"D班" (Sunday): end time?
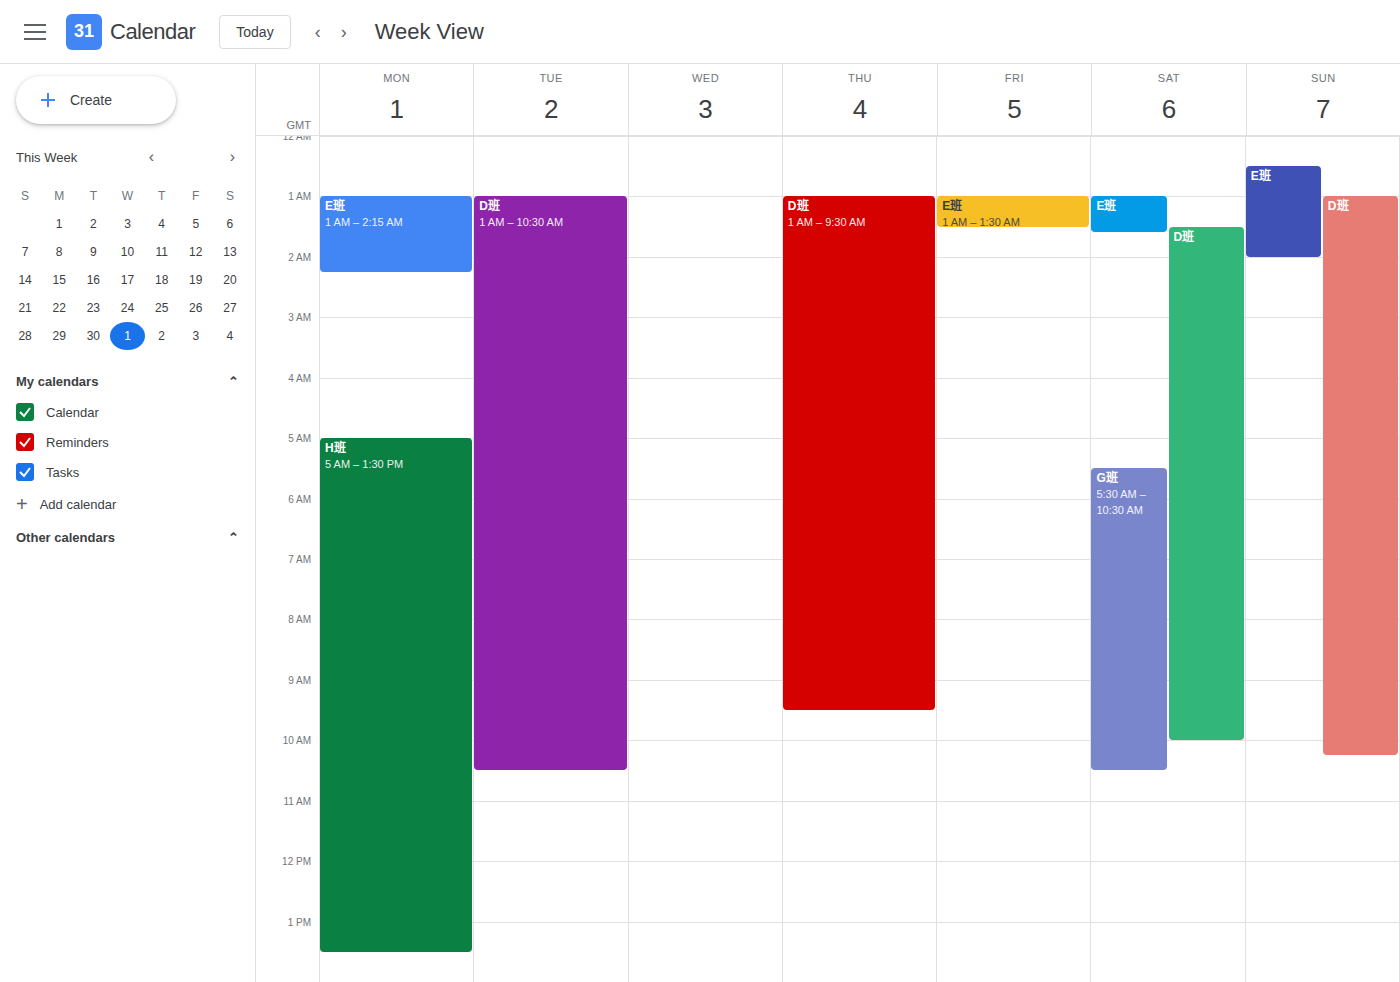
10:15 AM